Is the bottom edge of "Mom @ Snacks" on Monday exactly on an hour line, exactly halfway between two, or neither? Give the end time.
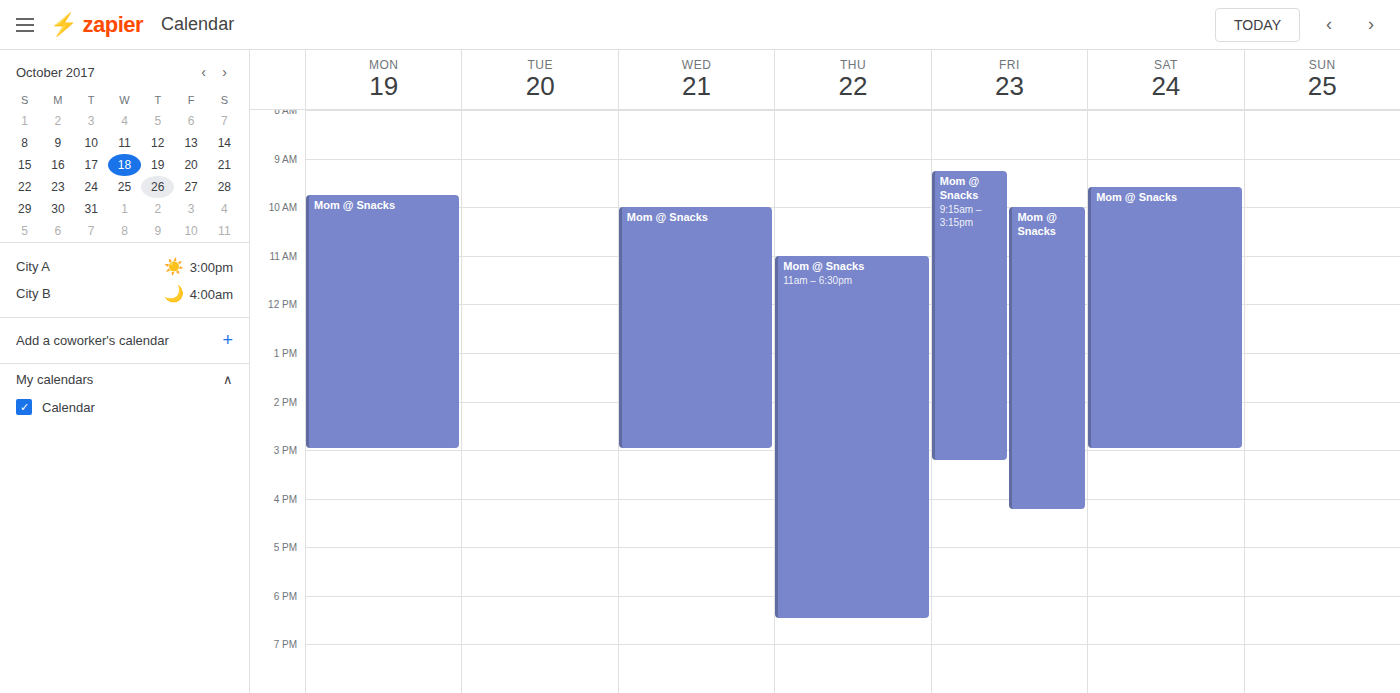
3:00 PM -- exactly on the 3 PM line.